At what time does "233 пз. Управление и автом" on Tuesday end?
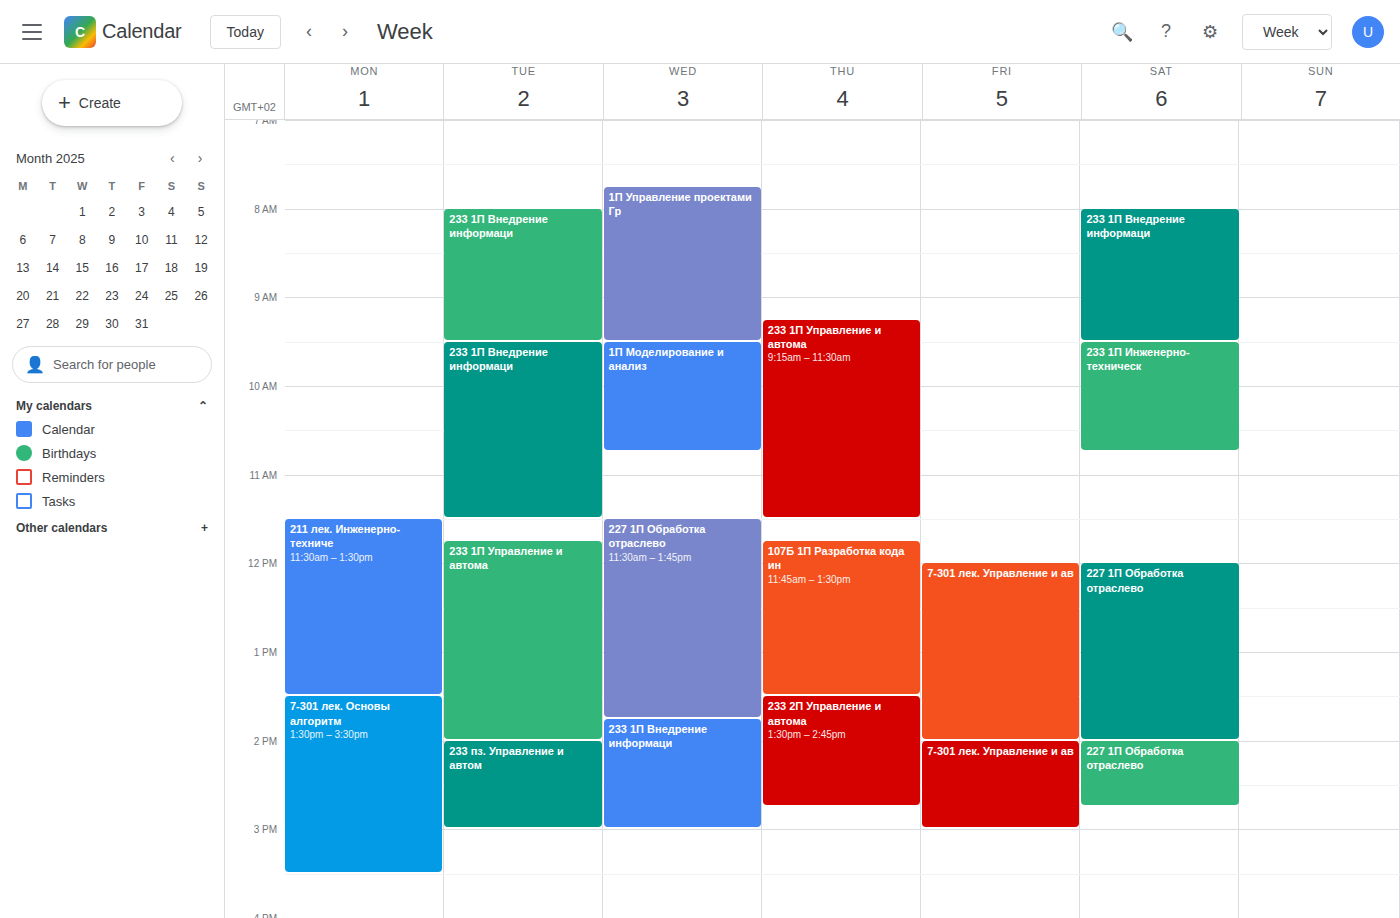
3:00 PM